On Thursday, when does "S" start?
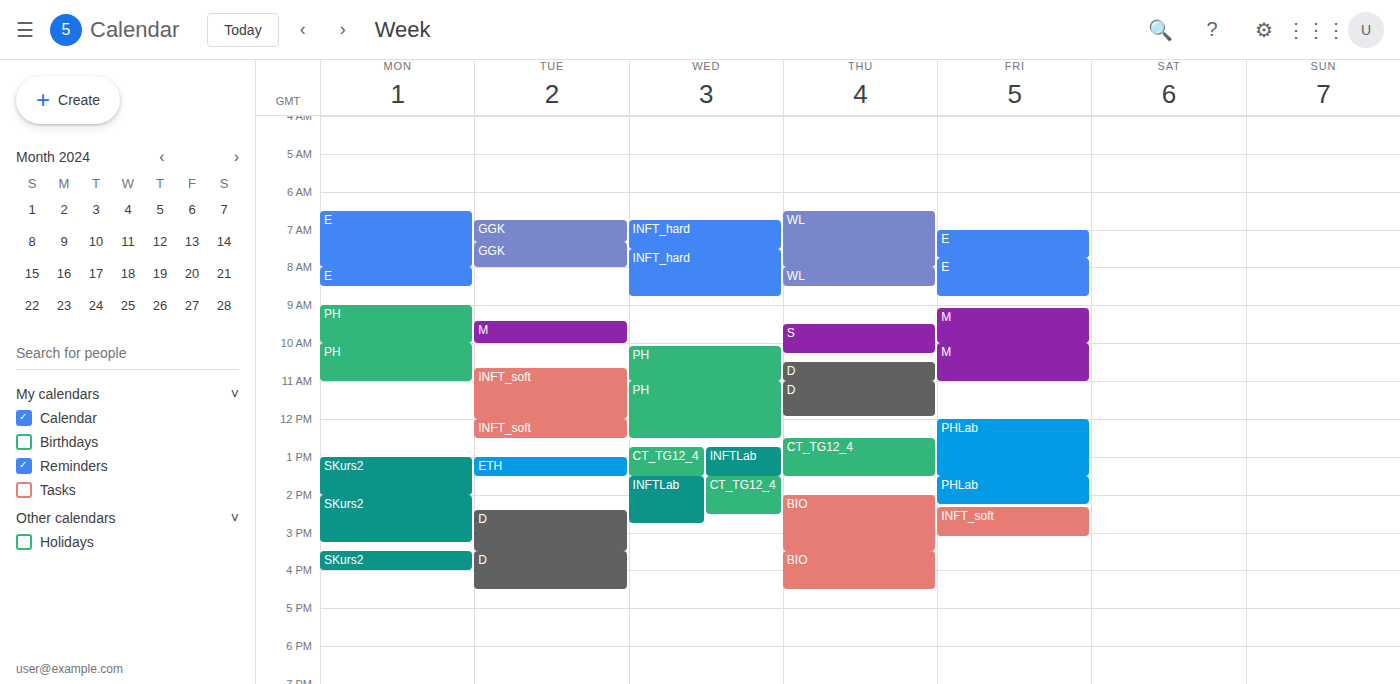
9:30 AM